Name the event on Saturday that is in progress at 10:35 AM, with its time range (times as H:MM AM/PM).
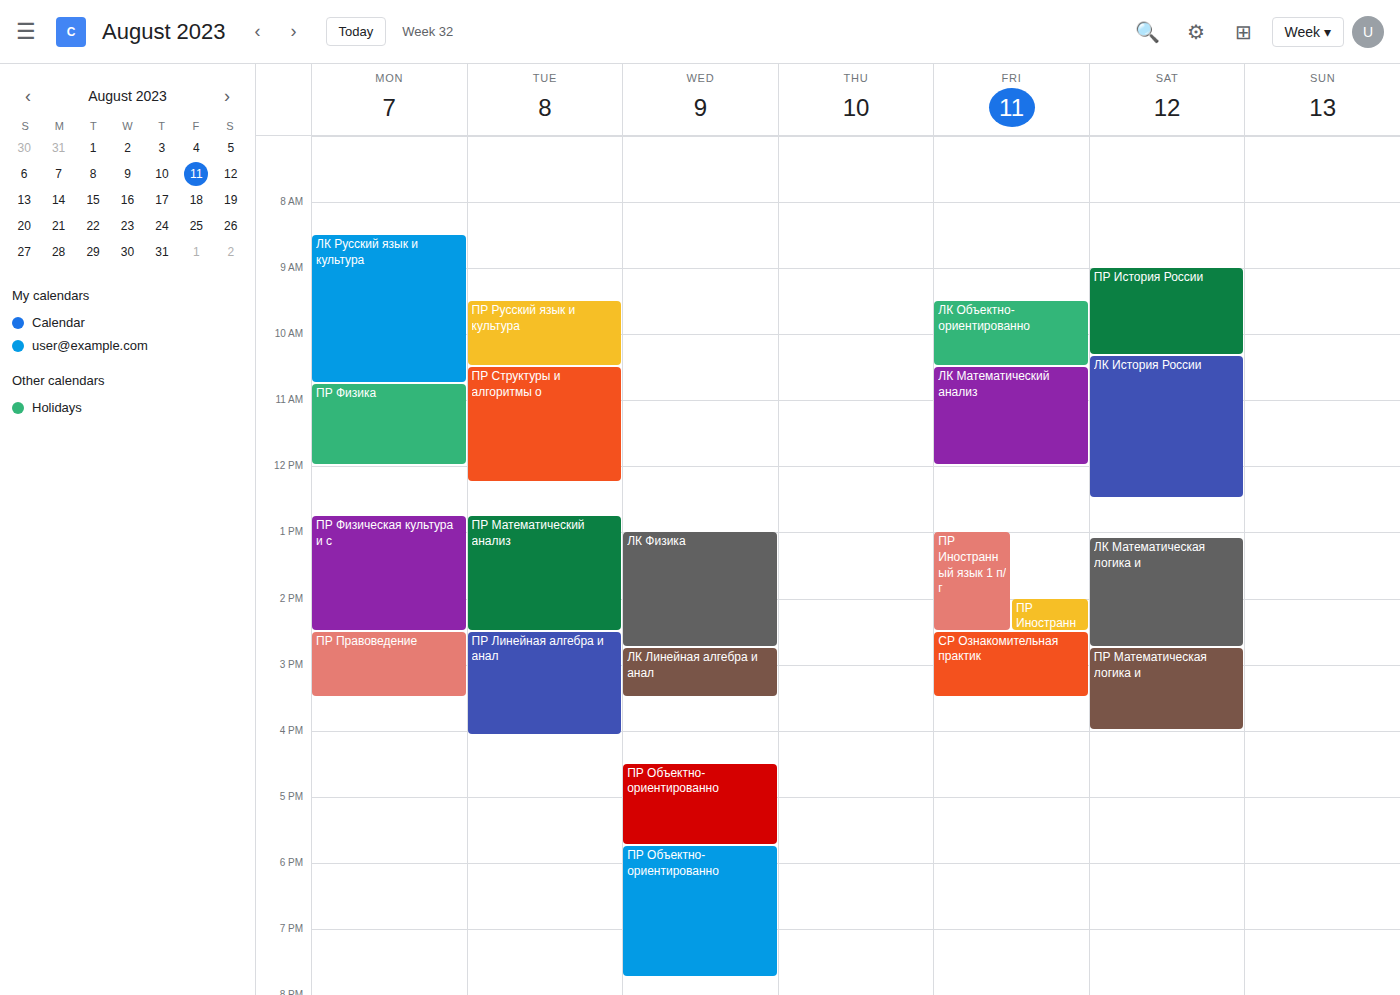
"ЛК История России", 10:20 AM to 12:30 PM